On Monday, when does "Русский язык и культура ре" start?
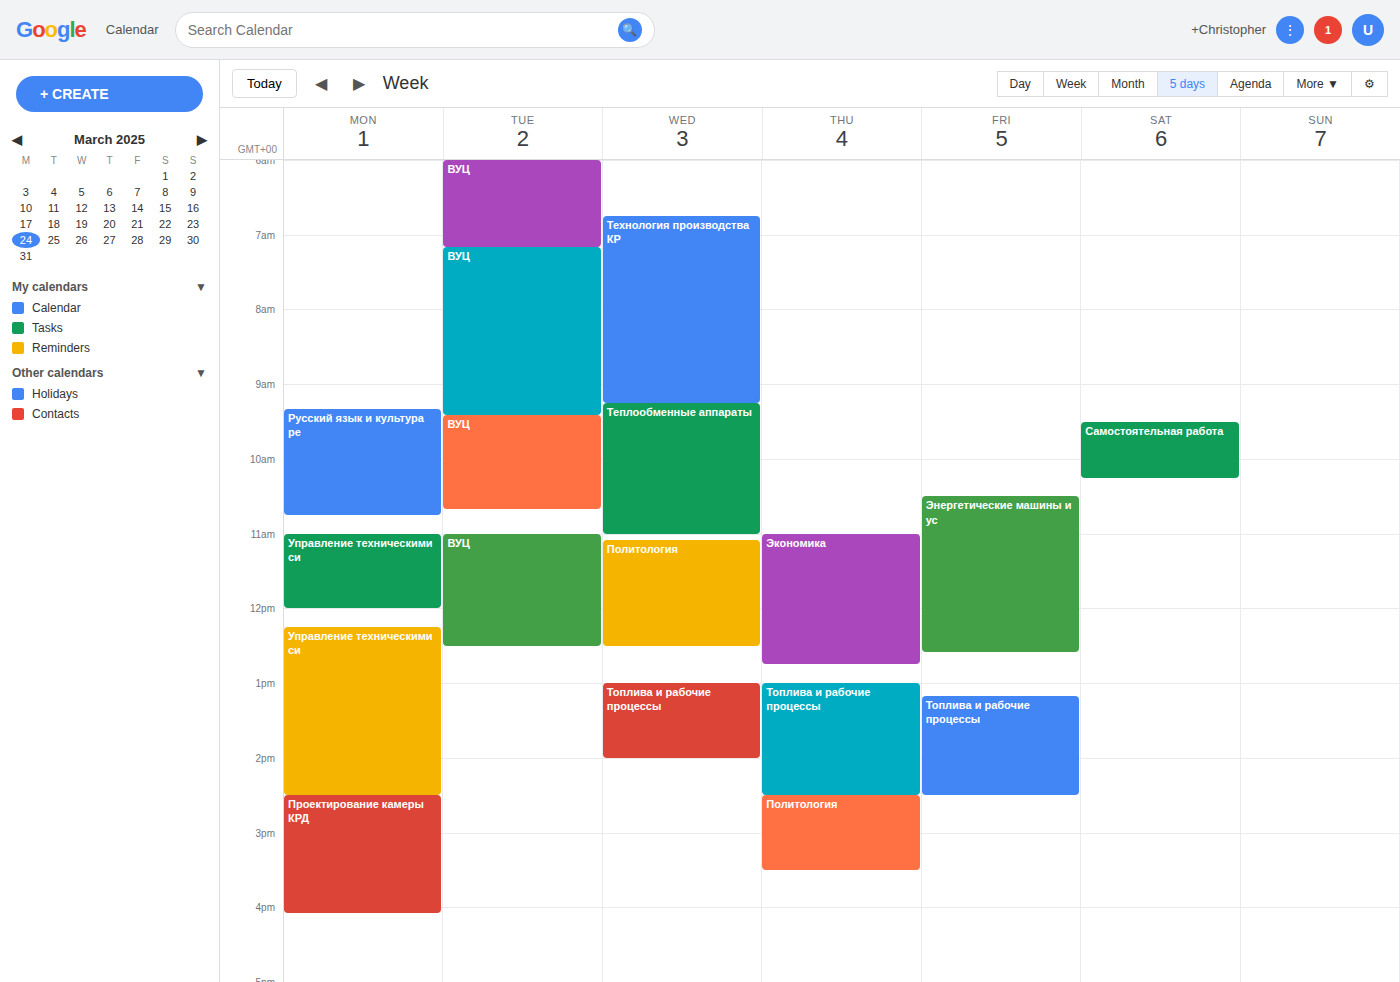
9:20 AM